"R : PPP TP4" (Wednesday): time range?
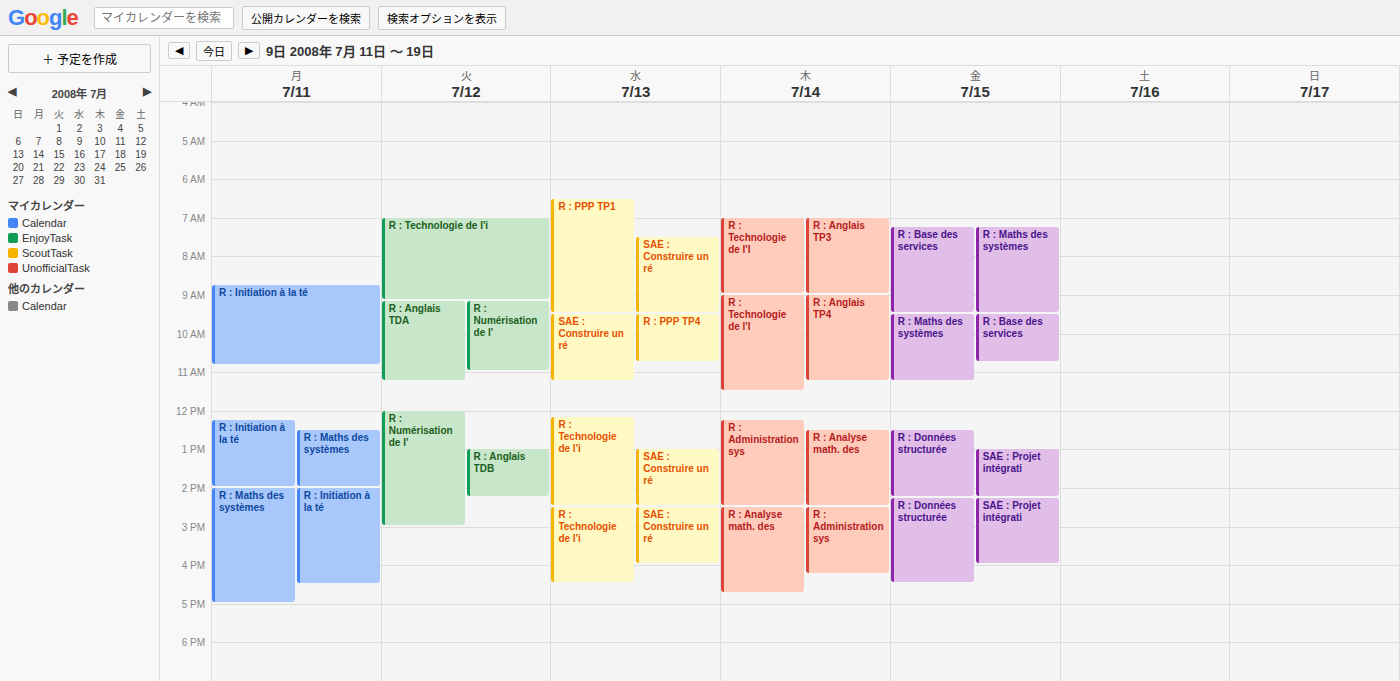
9:30 AM to 10:45 AM